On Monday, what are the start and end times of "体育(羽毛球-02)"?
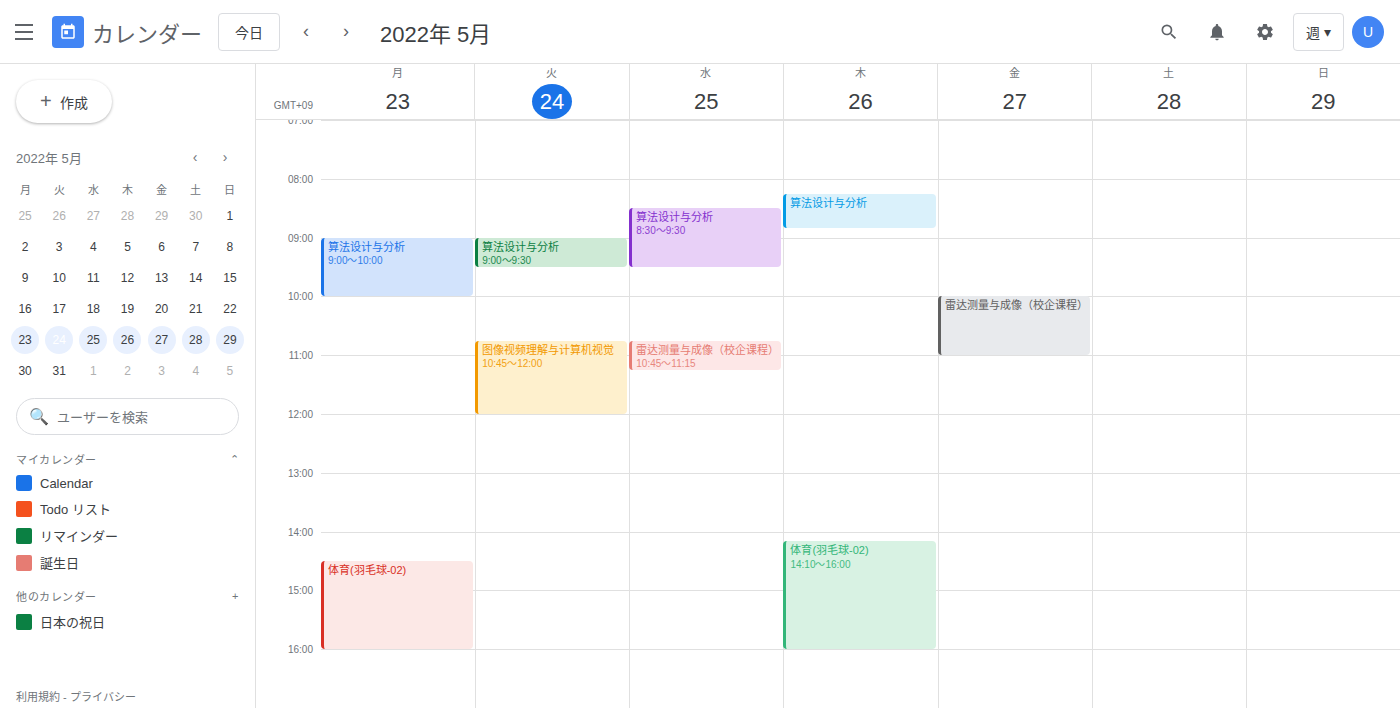
2:30 PM to 4:00 PM